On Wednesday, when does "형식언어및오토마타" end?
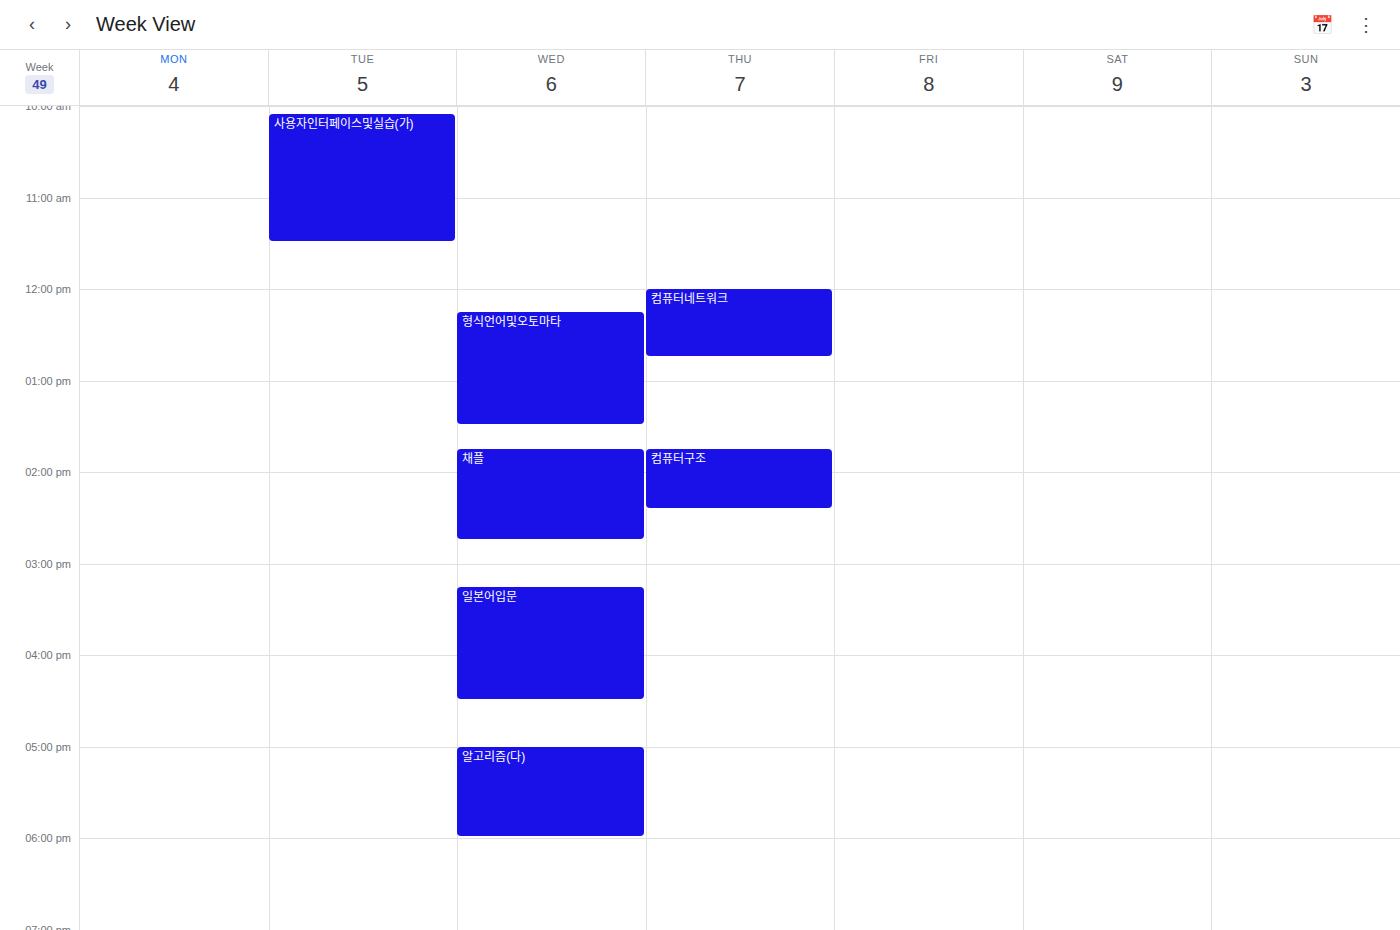
1:30 PM